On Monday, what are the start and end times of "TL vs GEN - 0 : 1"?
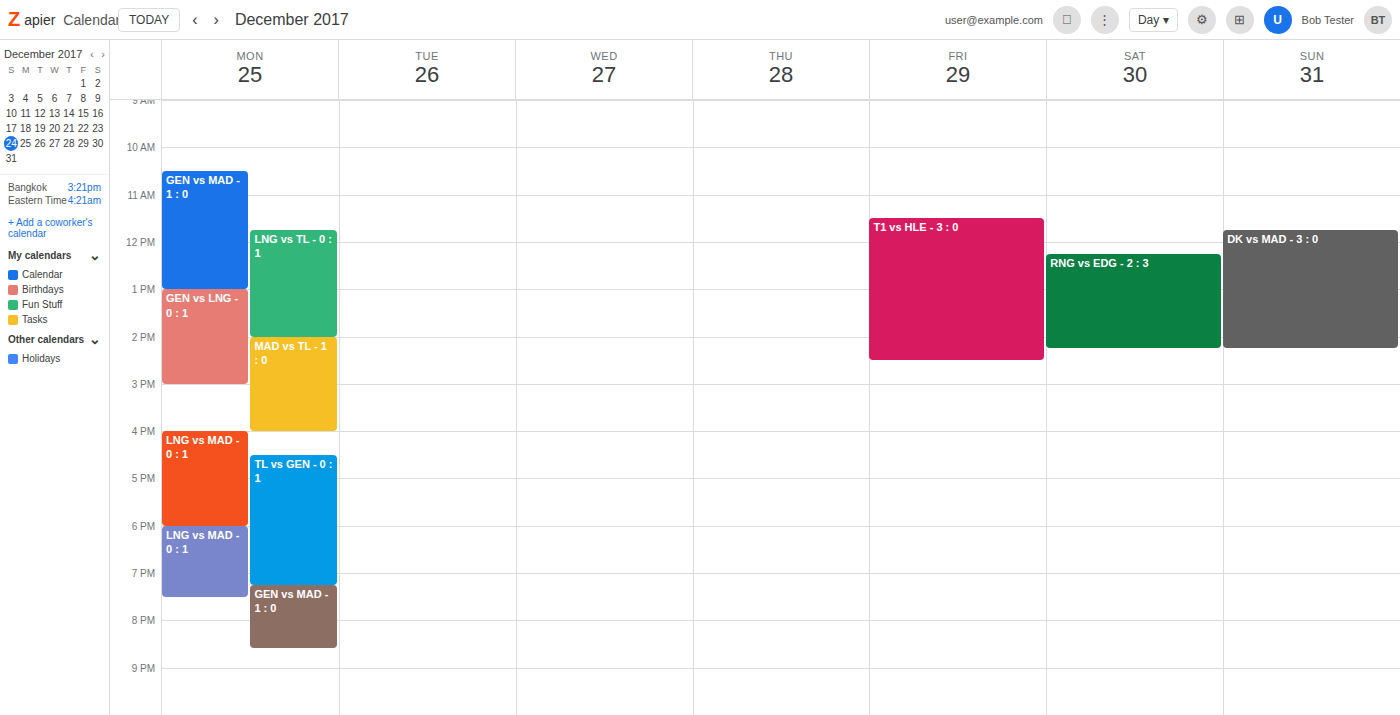
4:30 PM to 7:15 PM